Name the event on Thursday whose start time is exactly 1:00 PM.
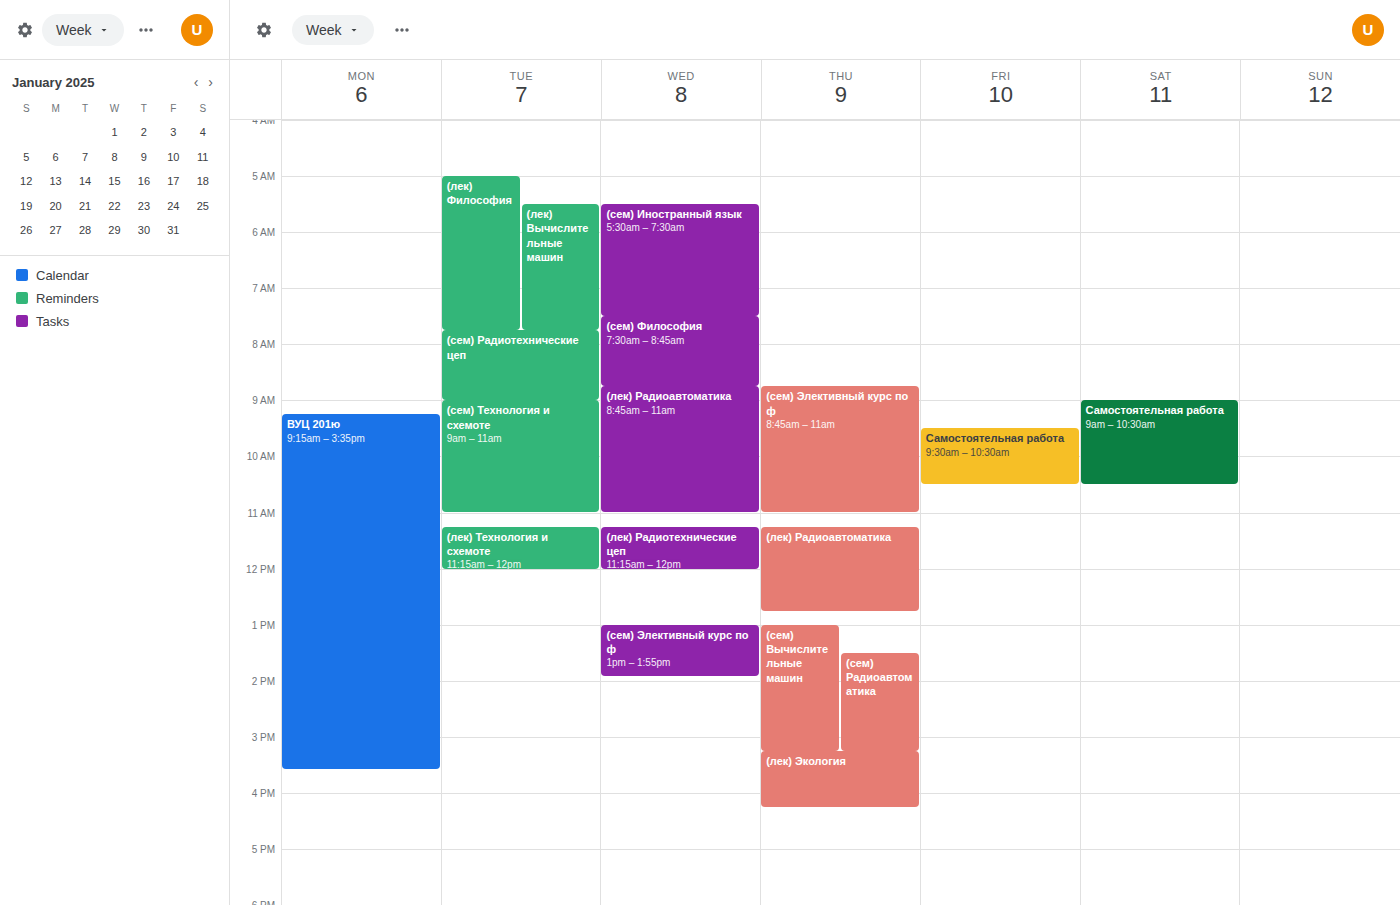
"(сем) Вычислительные машин"